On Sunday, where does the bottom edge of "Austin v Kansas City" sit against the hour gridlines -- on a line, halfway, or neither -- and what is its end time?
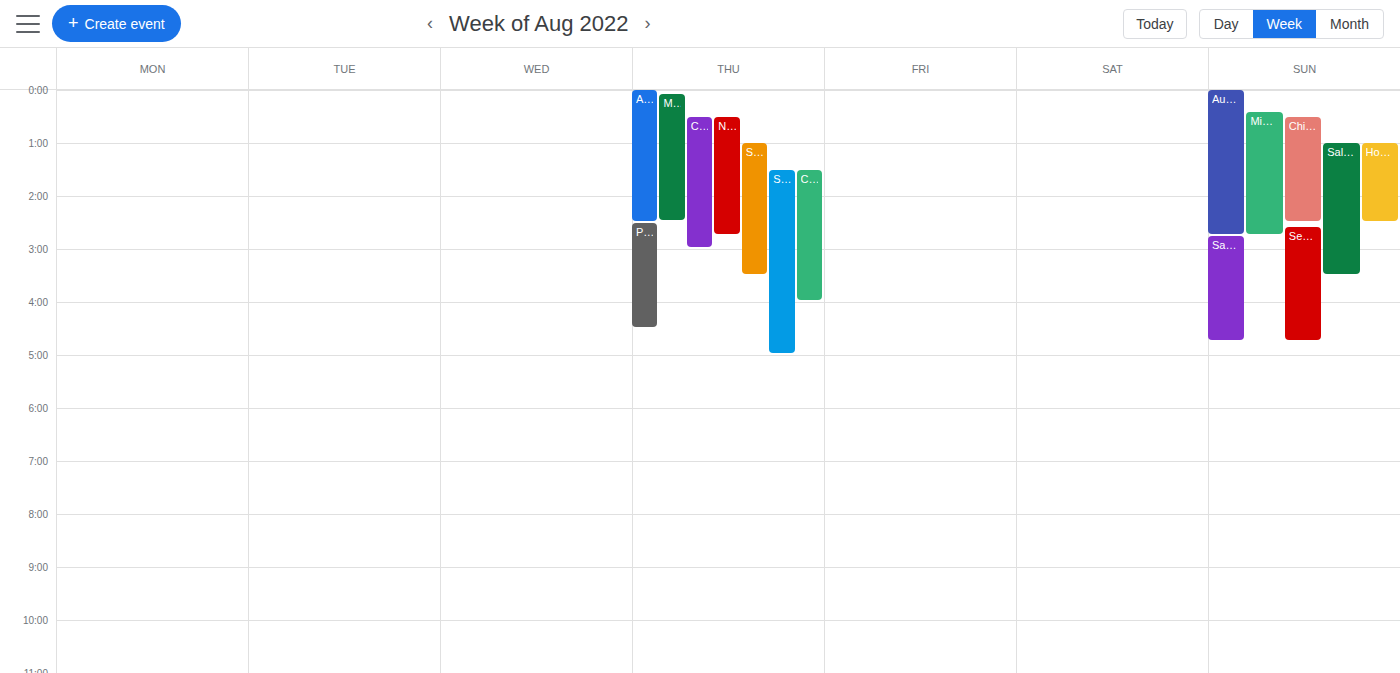
2:45 AM -- neither: three quarters of the way from the 2 AM line to the 3 AM line.